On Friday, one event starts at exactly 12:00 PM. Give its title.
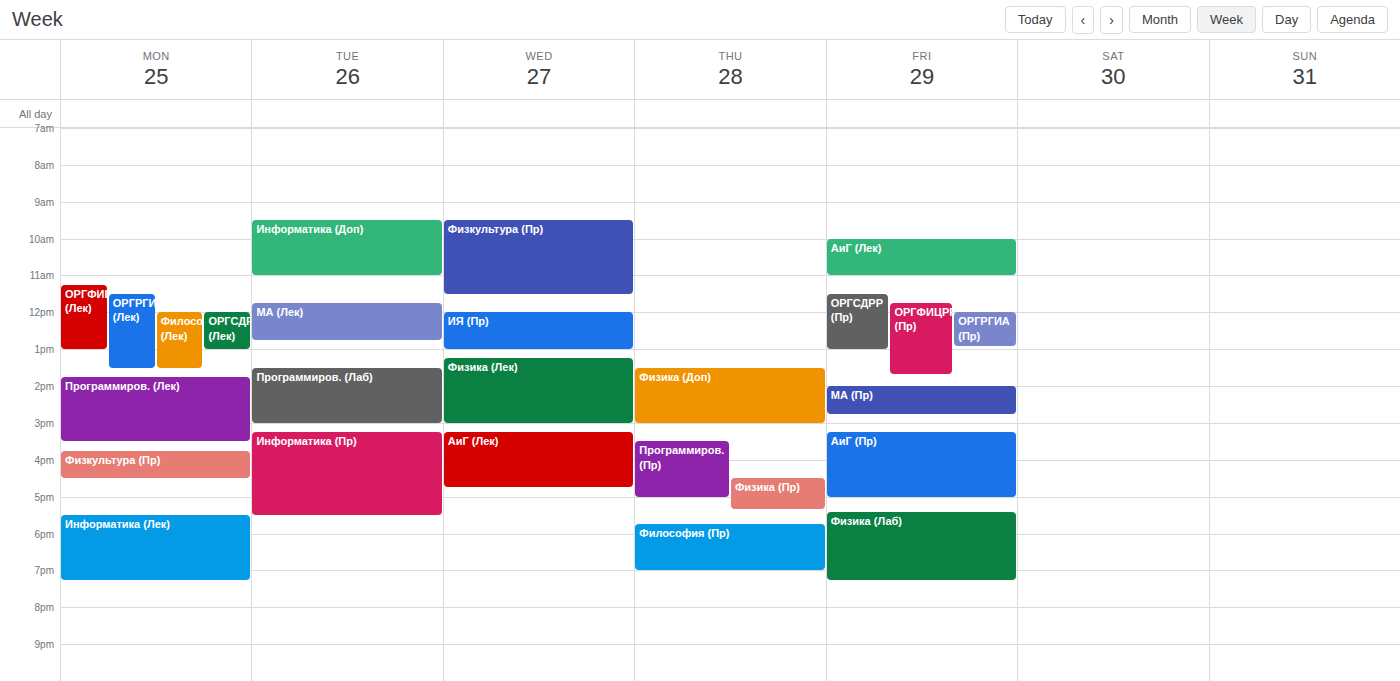
"ОРГРГИА (Пр)"